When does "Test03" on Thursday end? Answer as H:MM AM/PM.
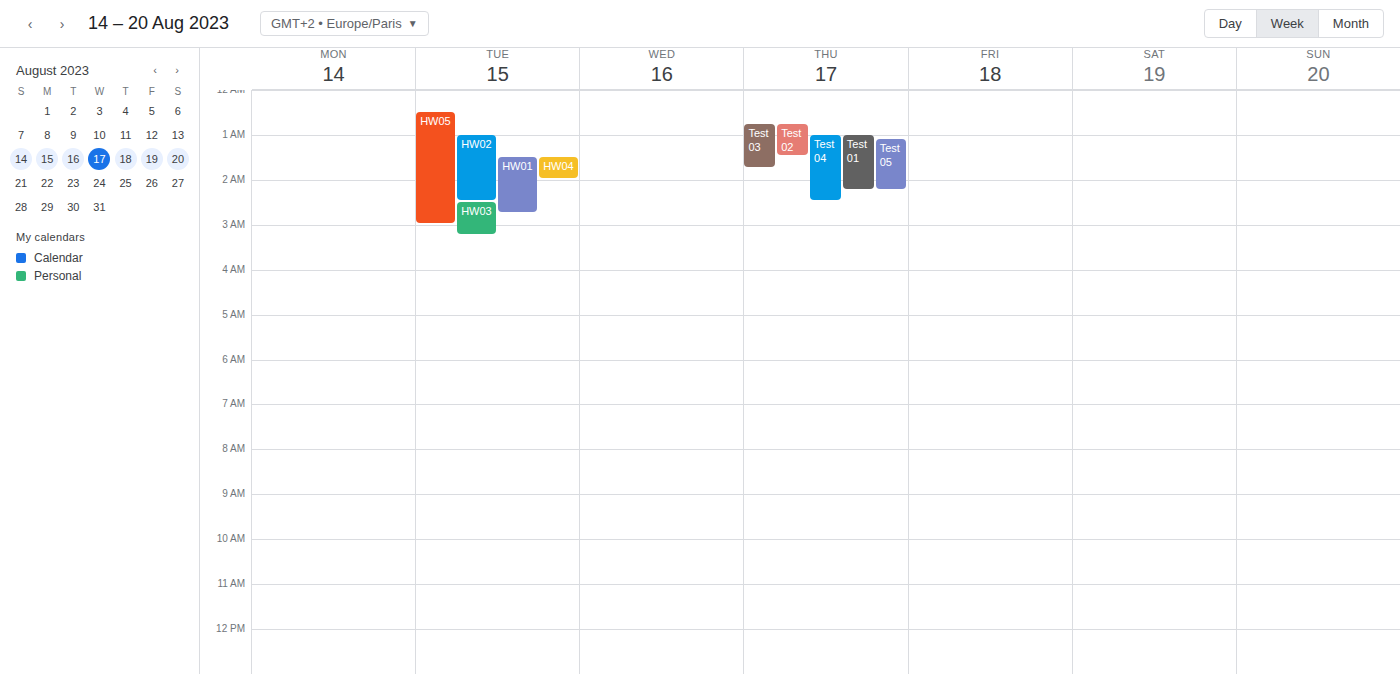
1:45 AM